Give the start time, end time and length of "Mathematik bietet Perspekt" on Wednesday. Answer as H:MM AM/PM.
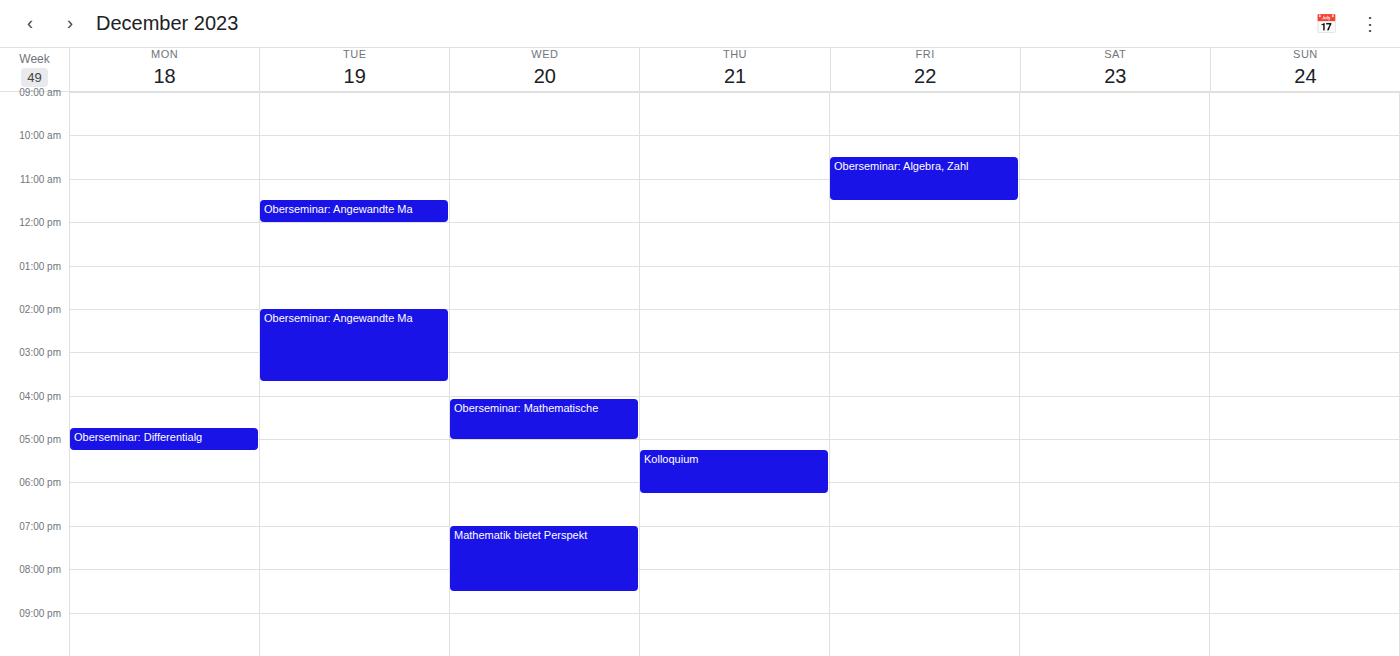
7:00 PM to 8:30 PM, 1 hour 30 minutes